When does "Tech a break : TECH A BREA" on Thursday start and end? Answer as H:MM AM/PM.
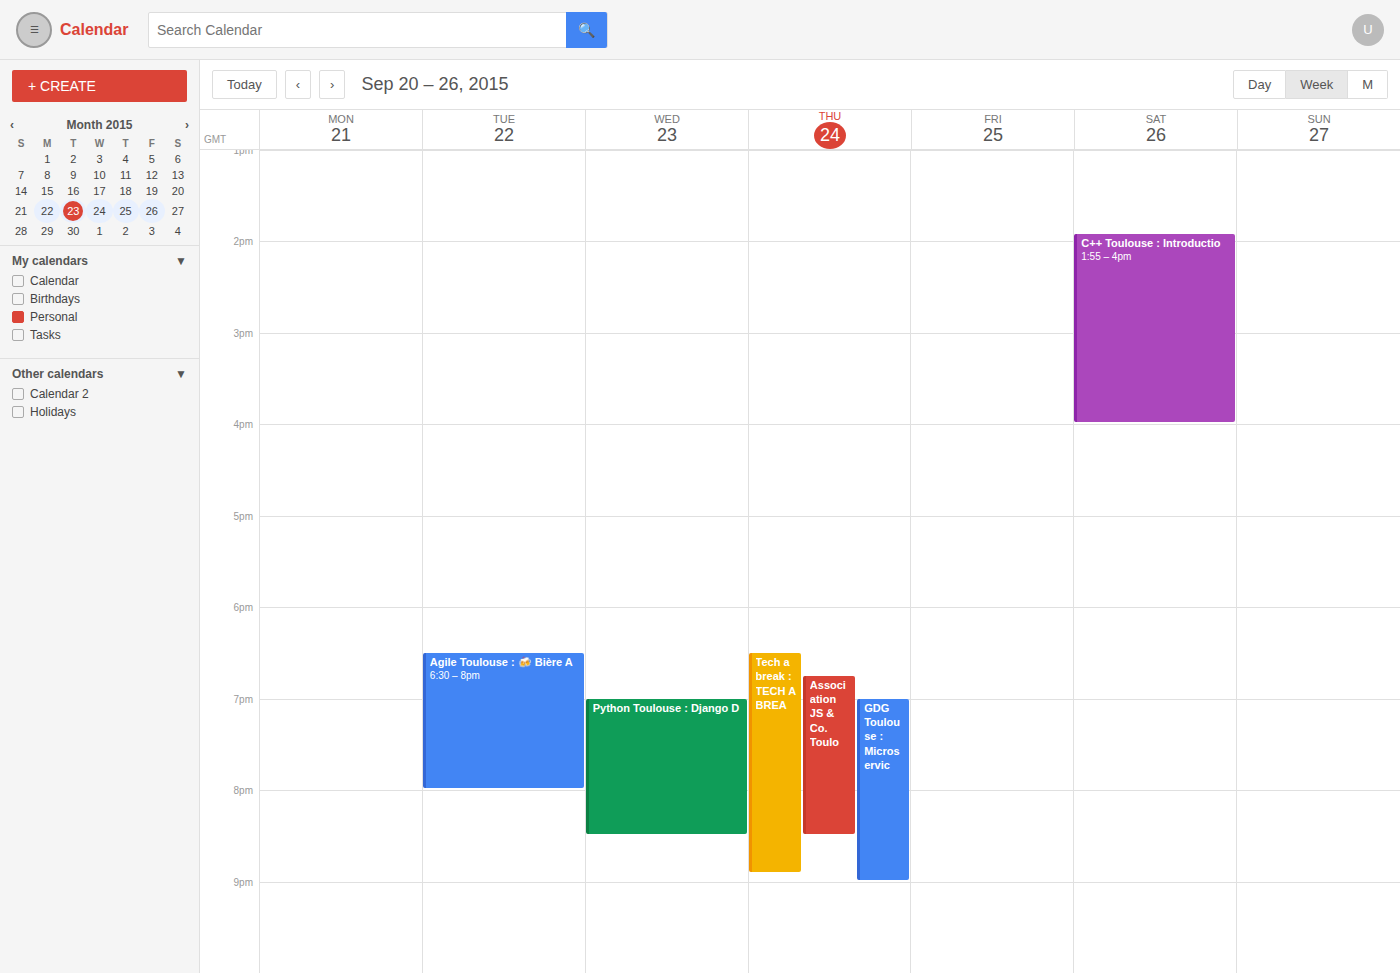
6:30 PM to 8:55 PM